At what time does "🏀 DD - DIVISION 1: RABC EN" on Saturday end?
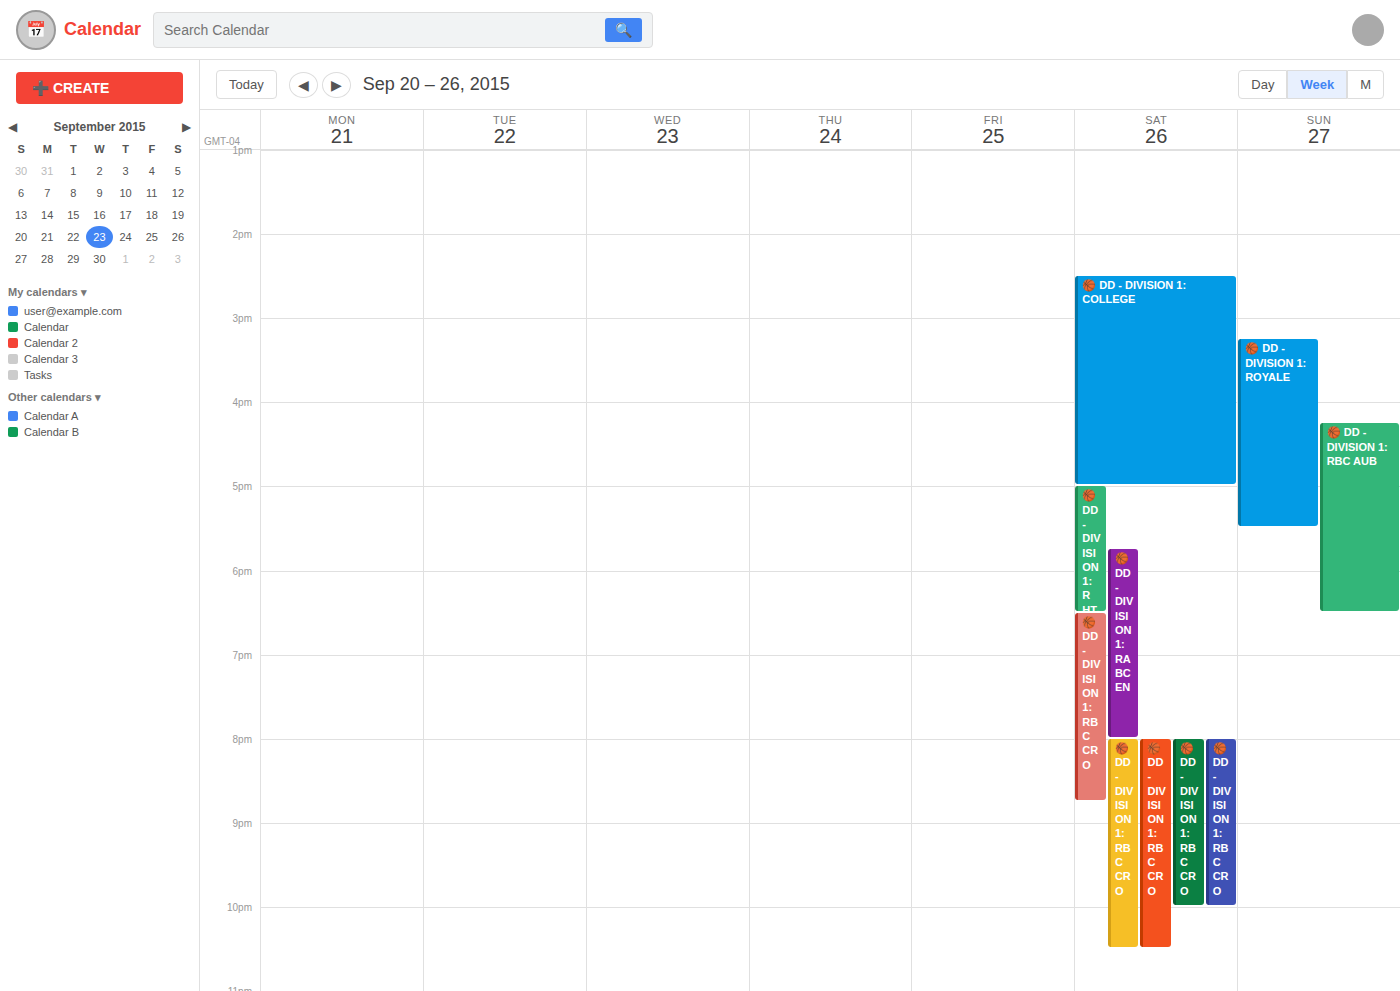
8:00 PM